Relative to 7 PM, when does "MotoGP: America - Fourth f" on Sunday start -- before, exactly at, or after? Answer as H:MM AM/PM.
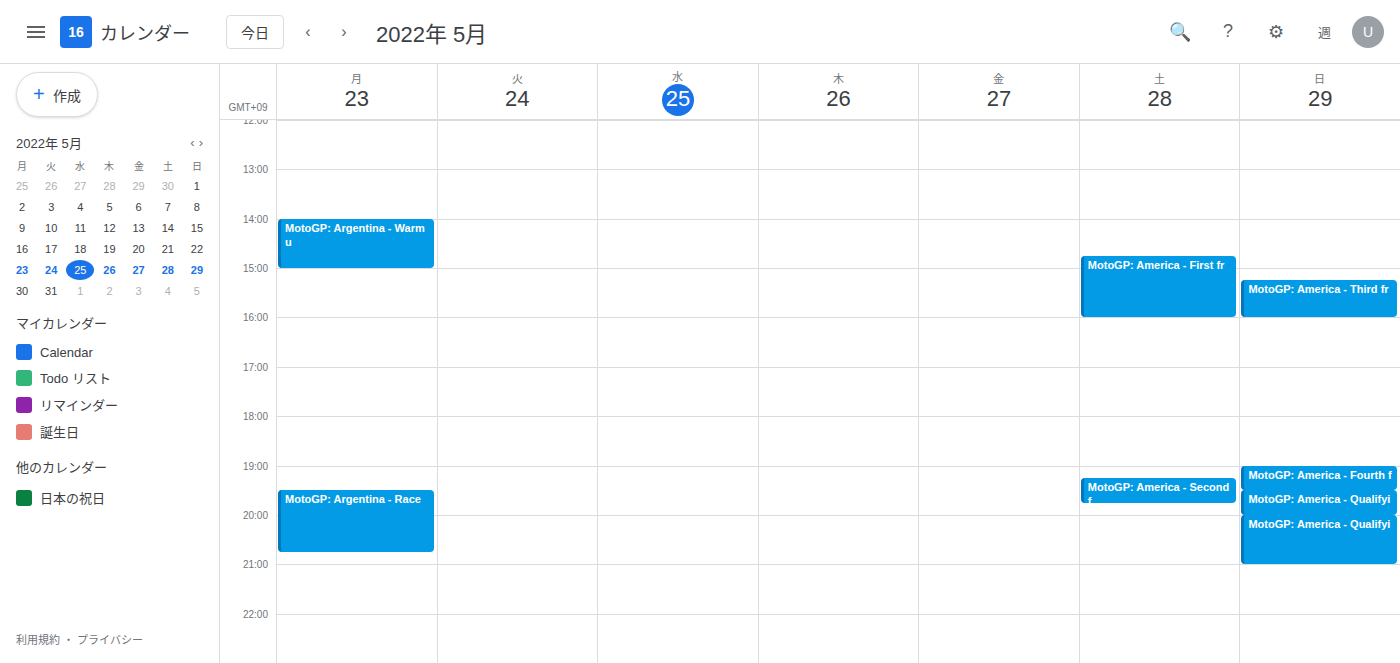
7:00 PM -- exactly at 7 PM, on the 7 PM line.